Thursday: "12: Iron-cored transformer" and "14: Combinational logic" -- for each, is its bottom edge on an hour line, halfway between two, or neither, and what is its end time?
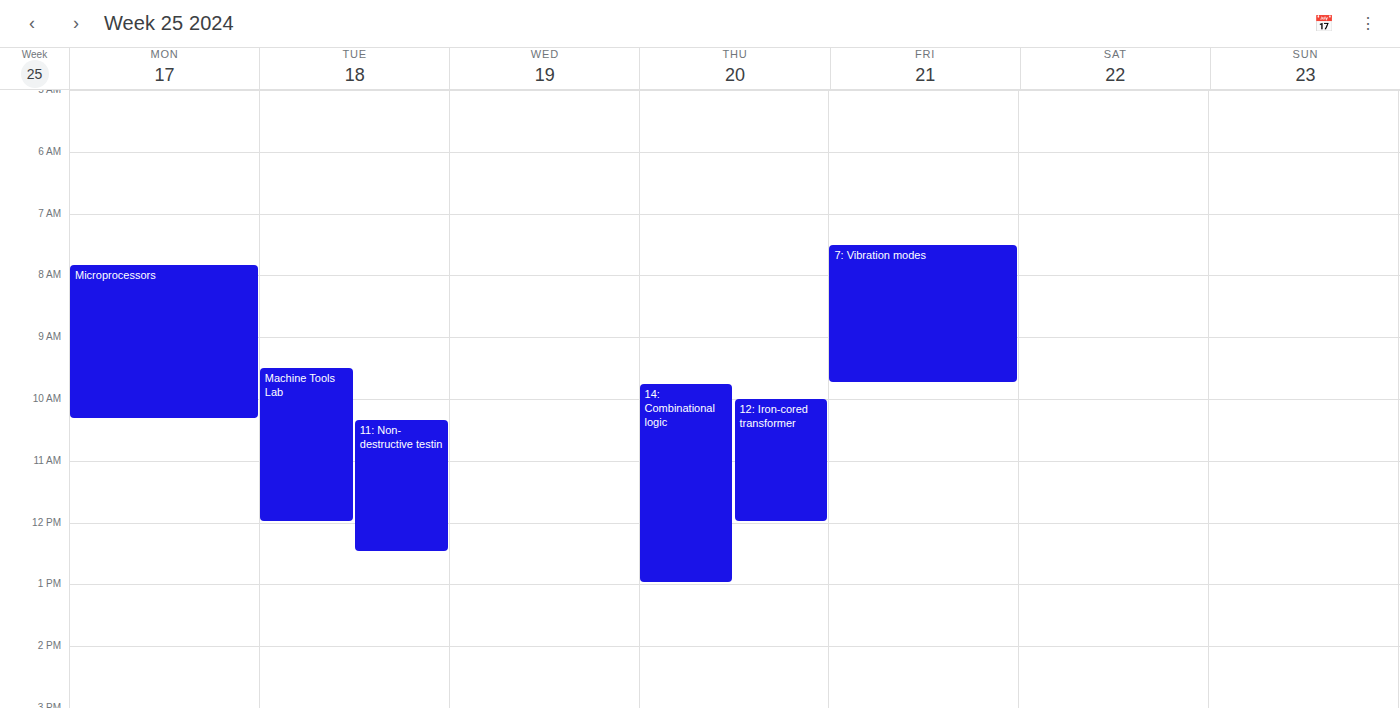
"12: Iron-cored transformer": 12:00 PM, exactly on the 12 PM line. "14: Combinational logic": 1:00 PM, exactly on the 1 PM line.